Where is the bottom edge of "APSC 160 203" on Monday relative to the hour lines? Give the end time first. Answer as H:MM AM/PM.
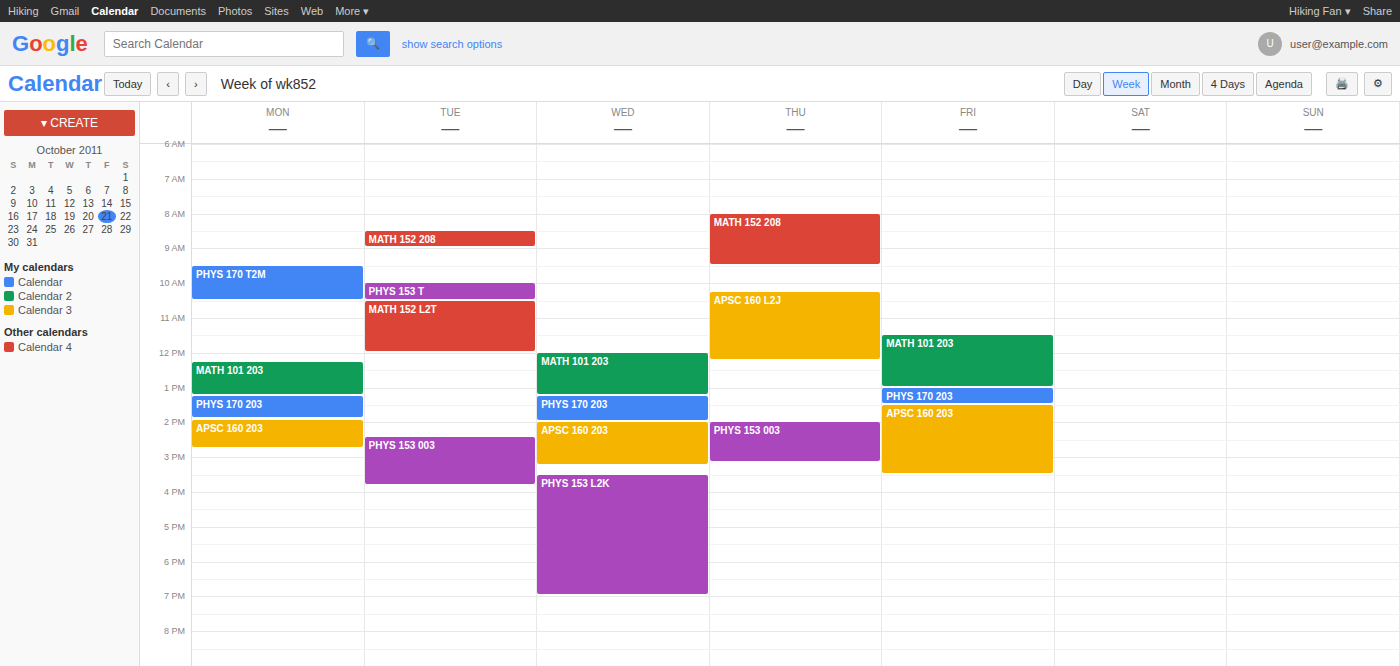
2:45 PM -- neither: three quarters of the way from the 2 PM line to the 3 PM line.